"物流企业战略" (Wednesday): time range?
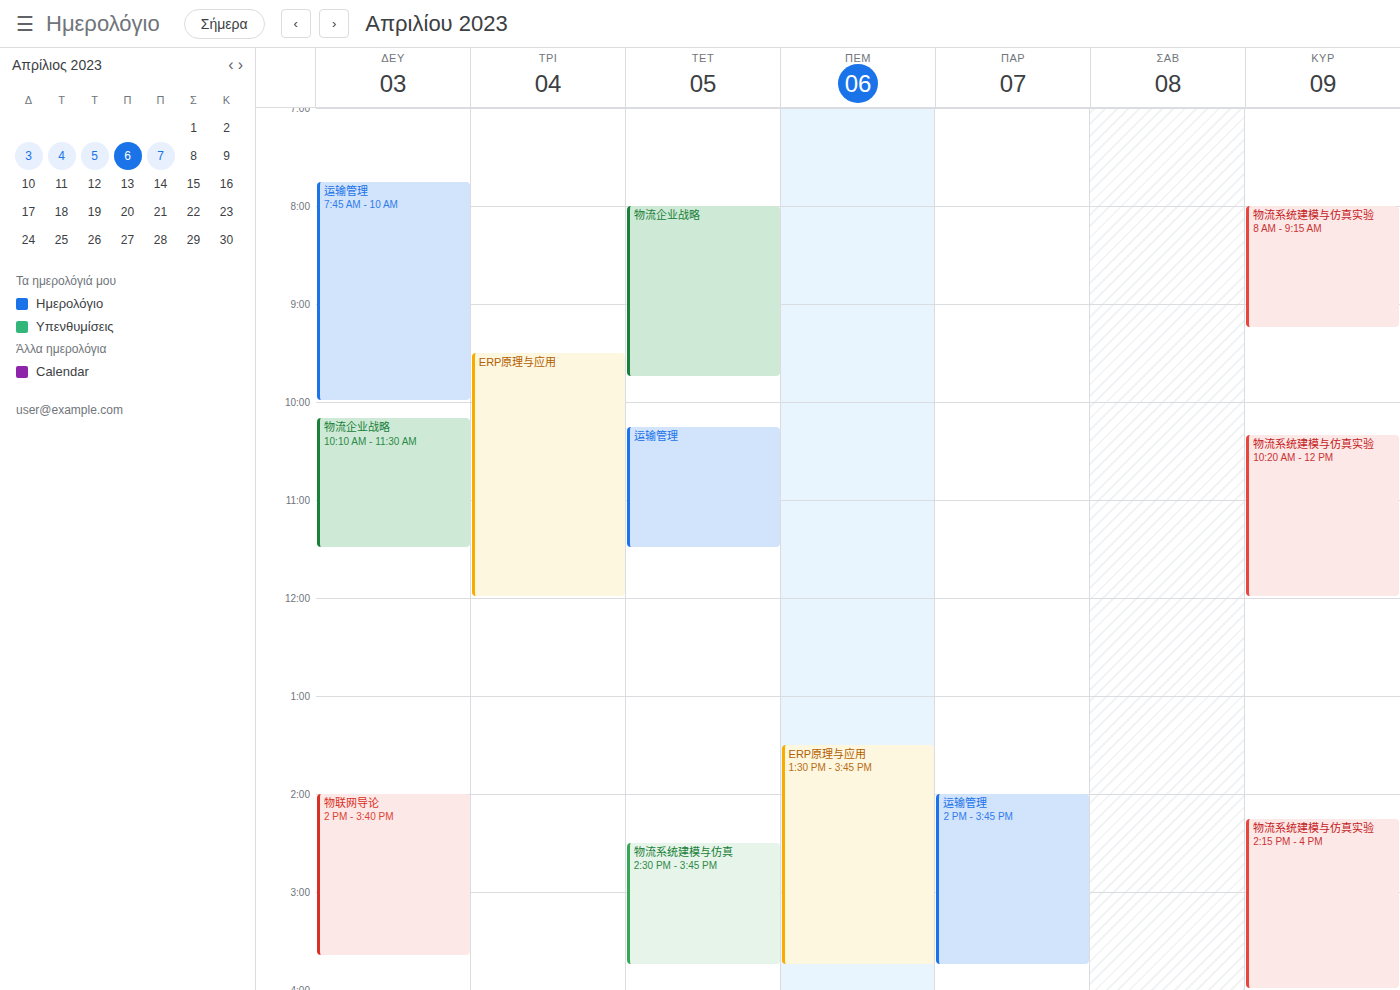
8:00 AM to 9:45 AM